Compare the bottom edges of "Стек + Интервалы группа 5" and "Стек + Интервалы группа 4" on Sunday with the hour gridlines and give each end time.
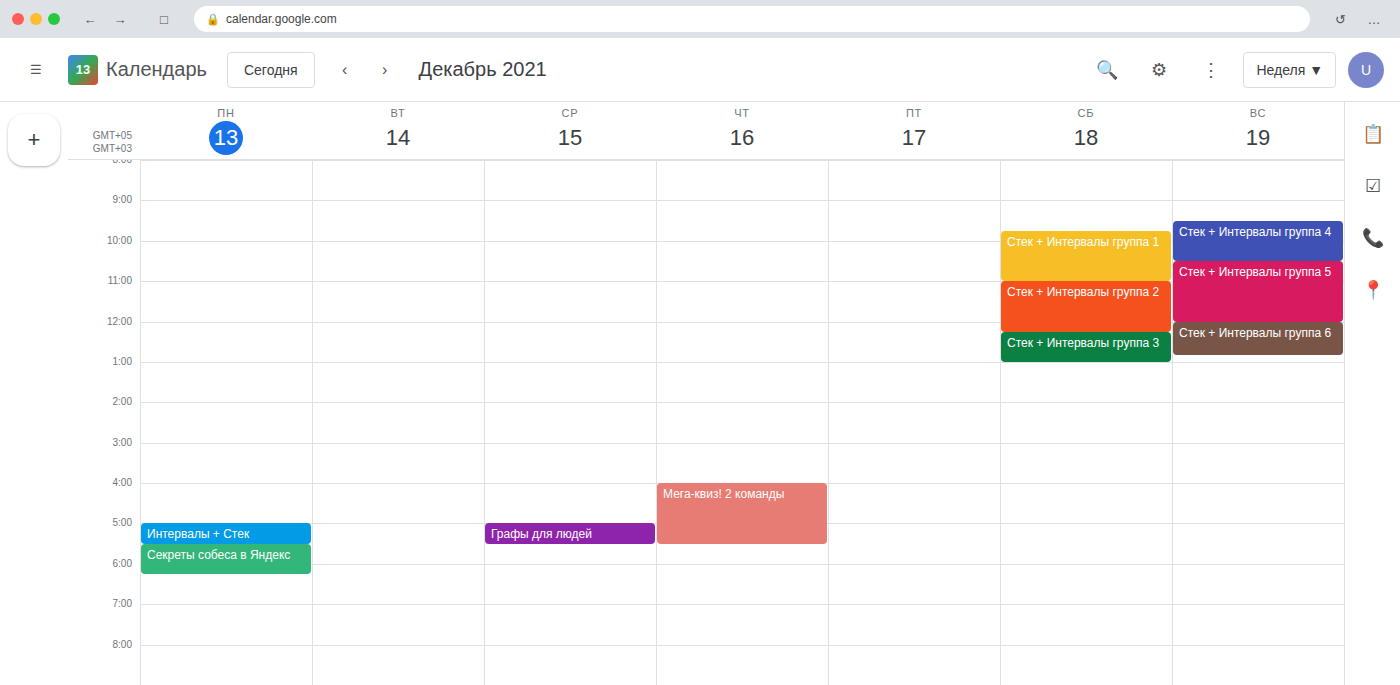
"Стек + Интервалы группа 5": 12:00 PM, exactly on the 12 PM line. "Стек + Интервалы группа 4": 10:30 AM, halfway between the 10 AM and 11 AM lines.